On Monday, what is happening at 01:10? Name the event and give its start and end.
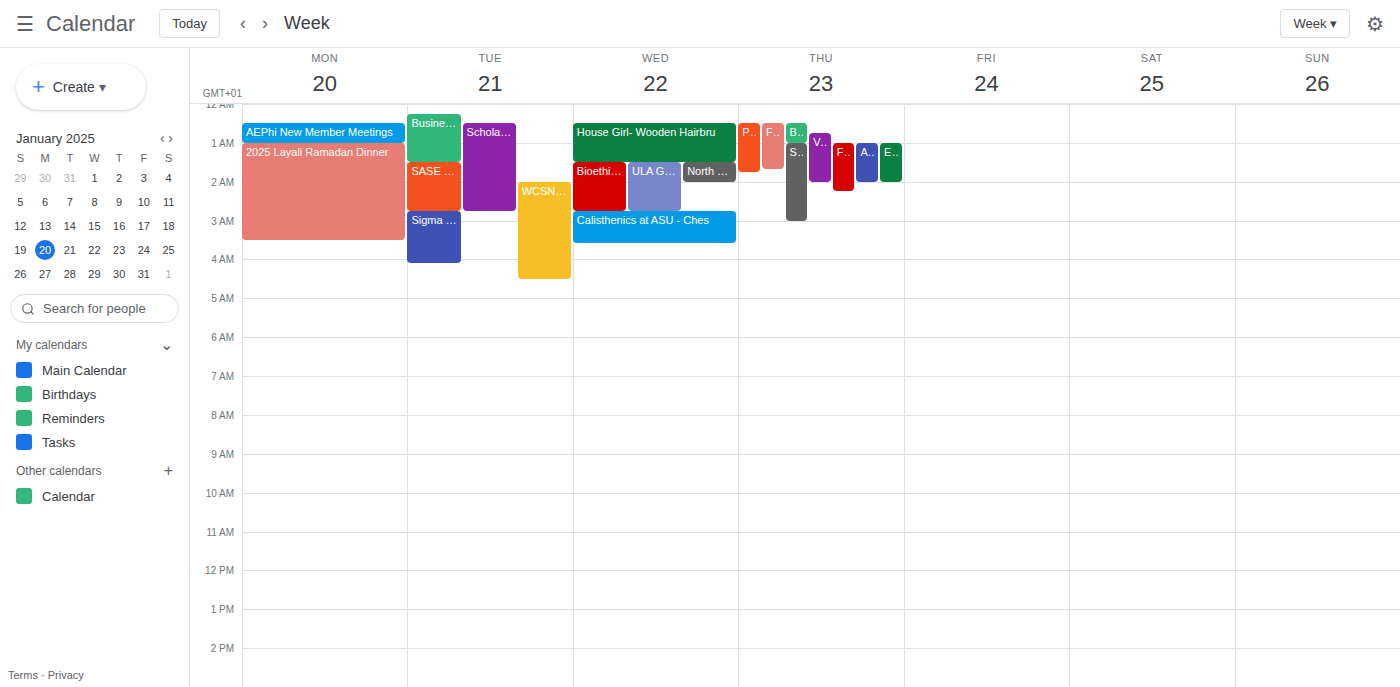
"2025 Layali Ramadan Dinner", 01:00 to 03:30